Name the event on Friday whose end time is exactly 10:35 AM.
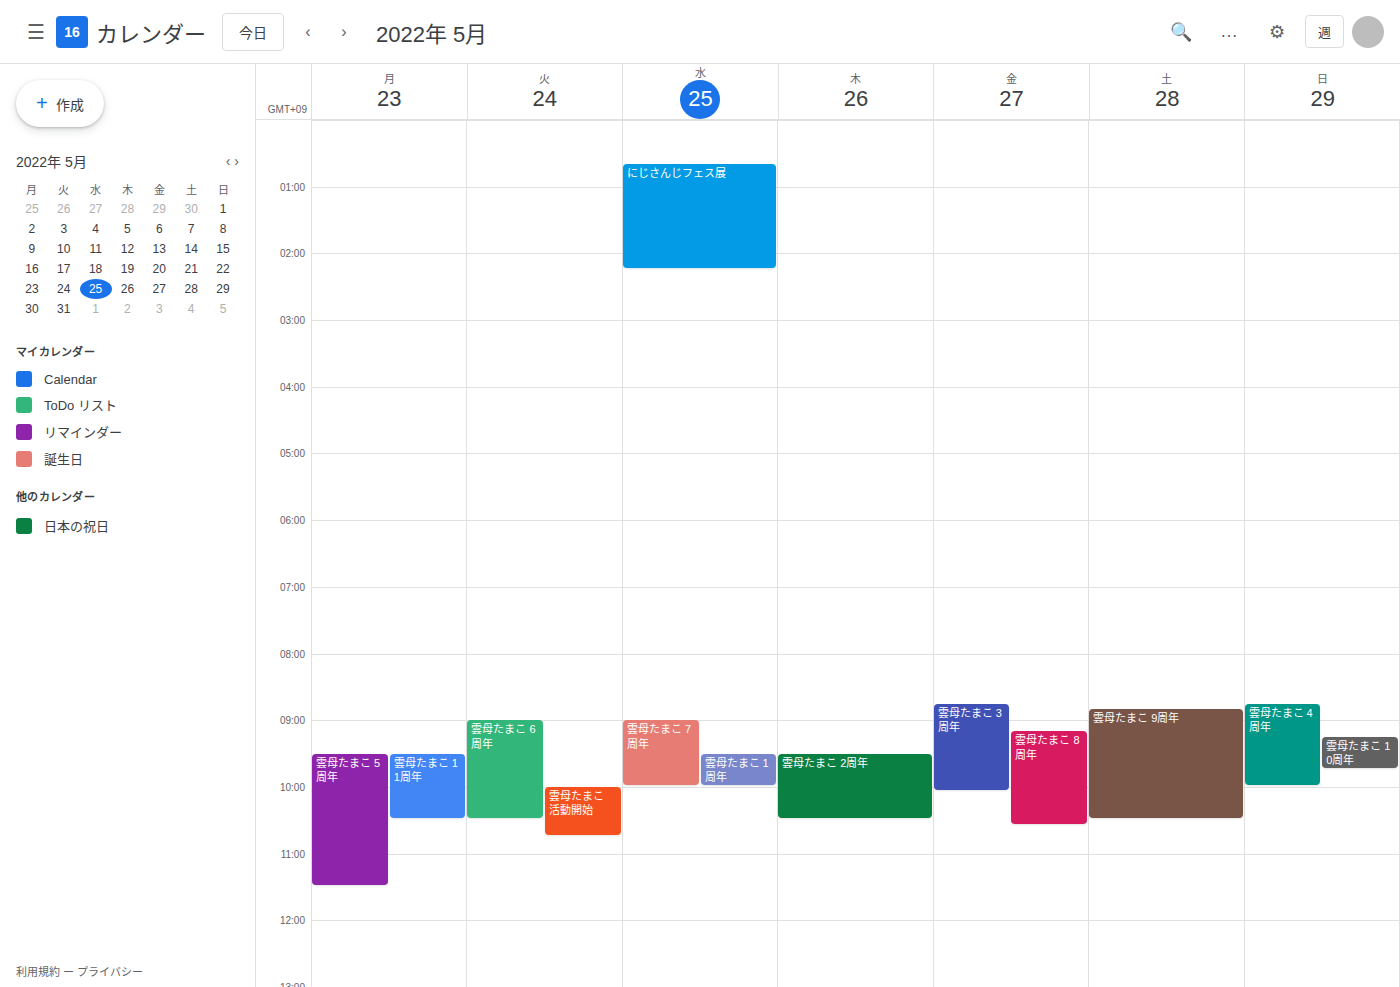
"雲母たまこ 8周年"